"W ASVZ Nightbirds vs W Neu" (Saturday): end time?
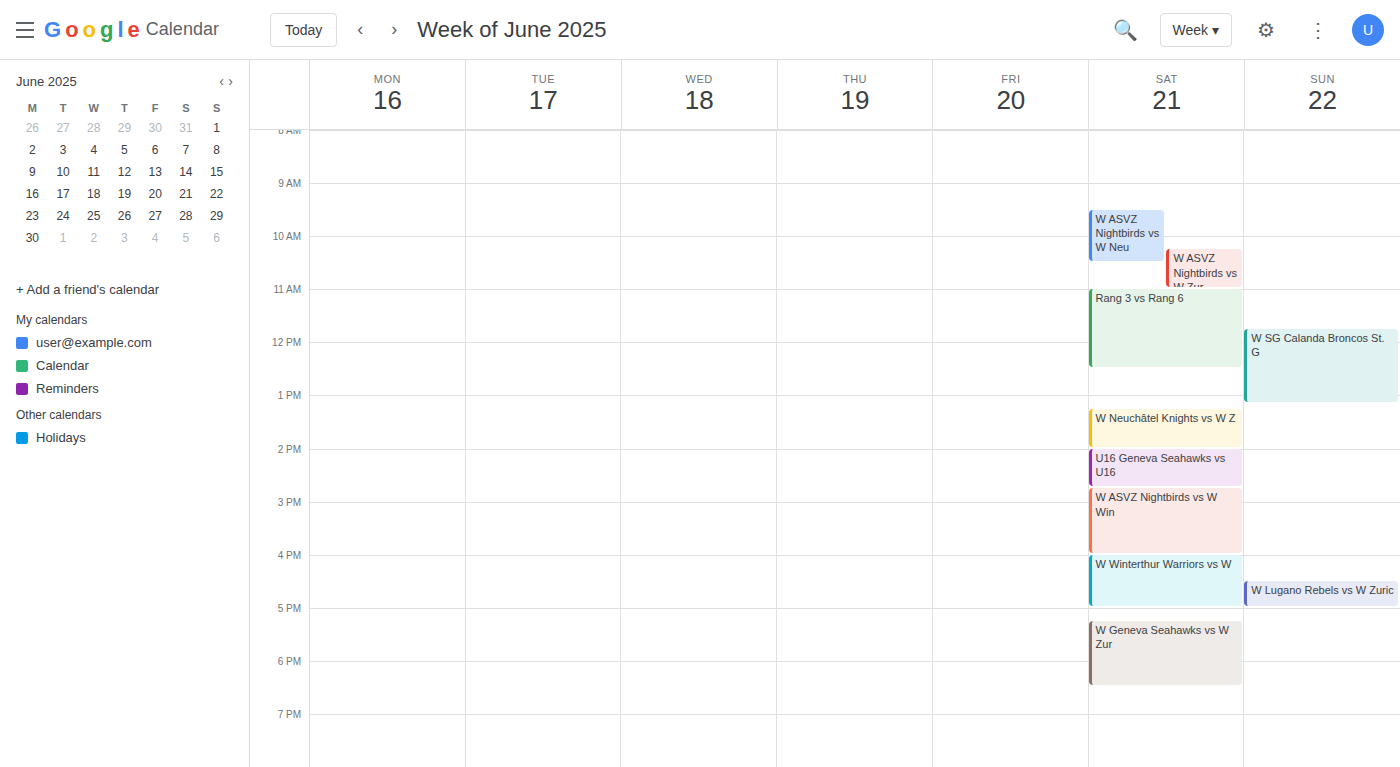
10:30 AM